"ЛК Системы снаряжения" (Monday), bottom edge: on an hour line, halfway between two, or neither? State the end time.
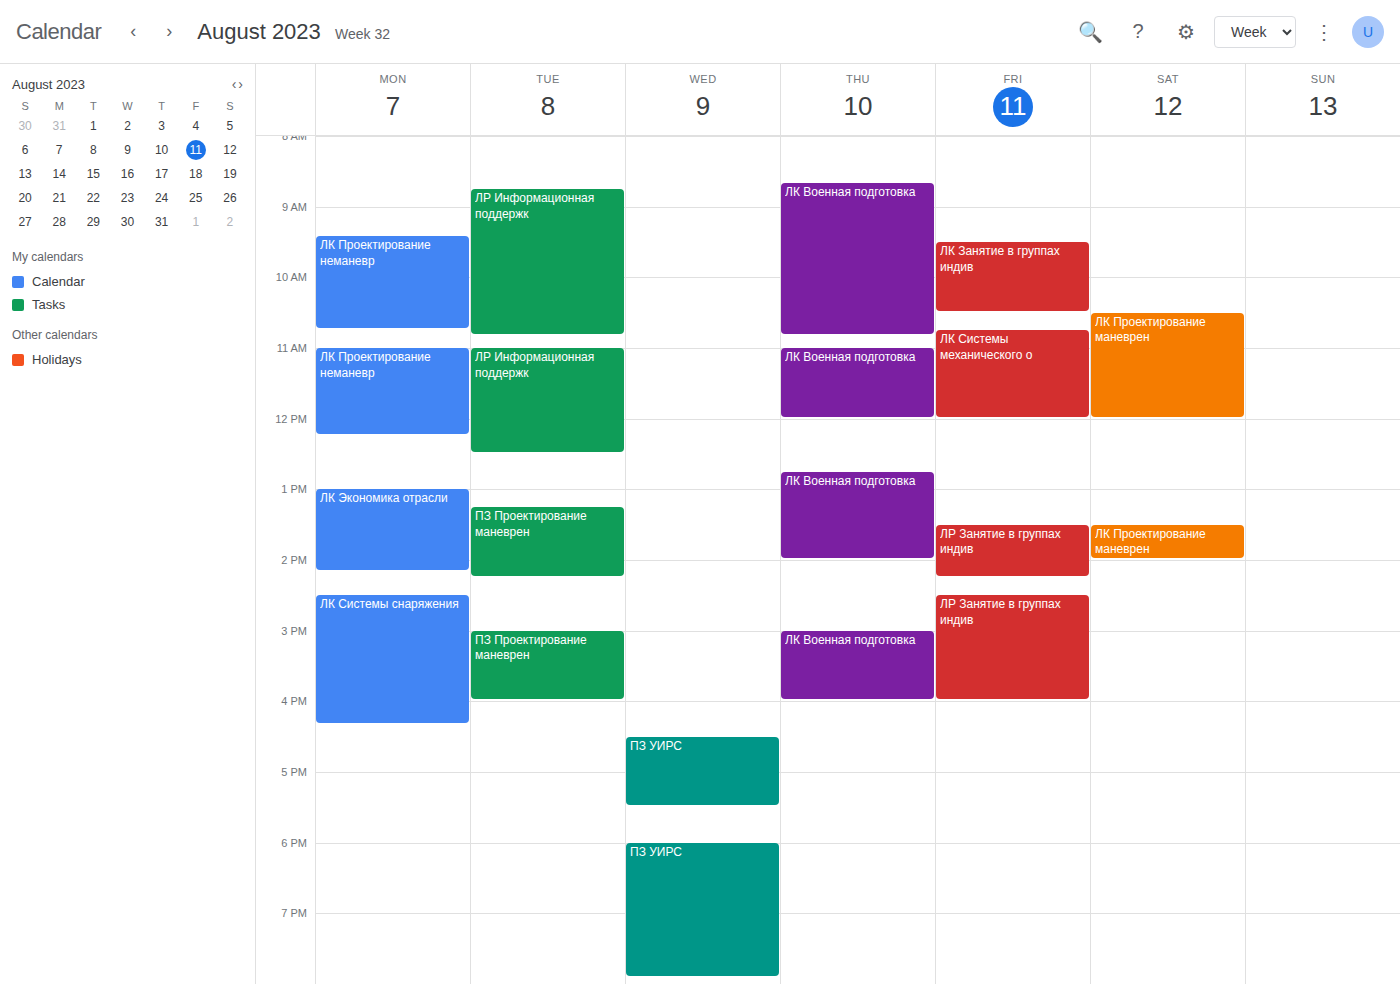
16:20 -- neither: 20 minutes below the 16:00 line and 40 minutes above the 17:00 line.